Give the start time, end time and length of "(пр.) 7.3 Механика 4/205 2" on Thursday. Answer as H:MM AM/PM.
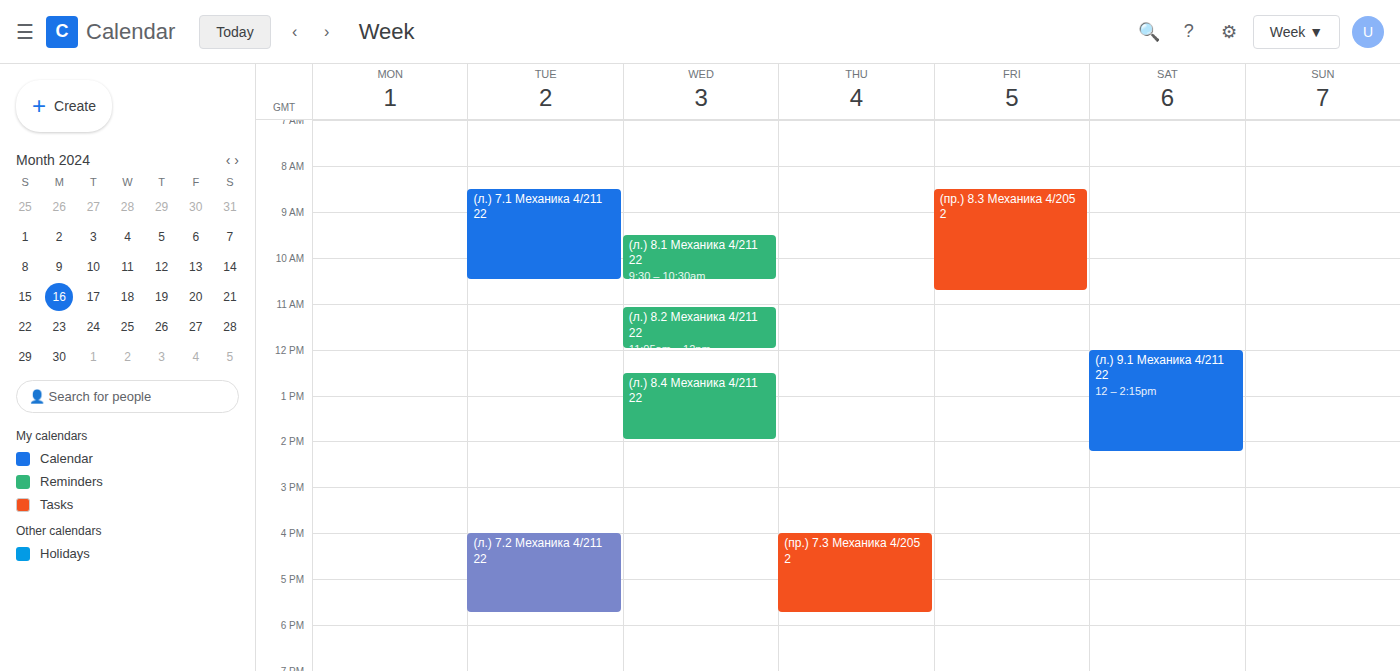
4:00 PM to 5:45 PM, 1 hour 45 minutes